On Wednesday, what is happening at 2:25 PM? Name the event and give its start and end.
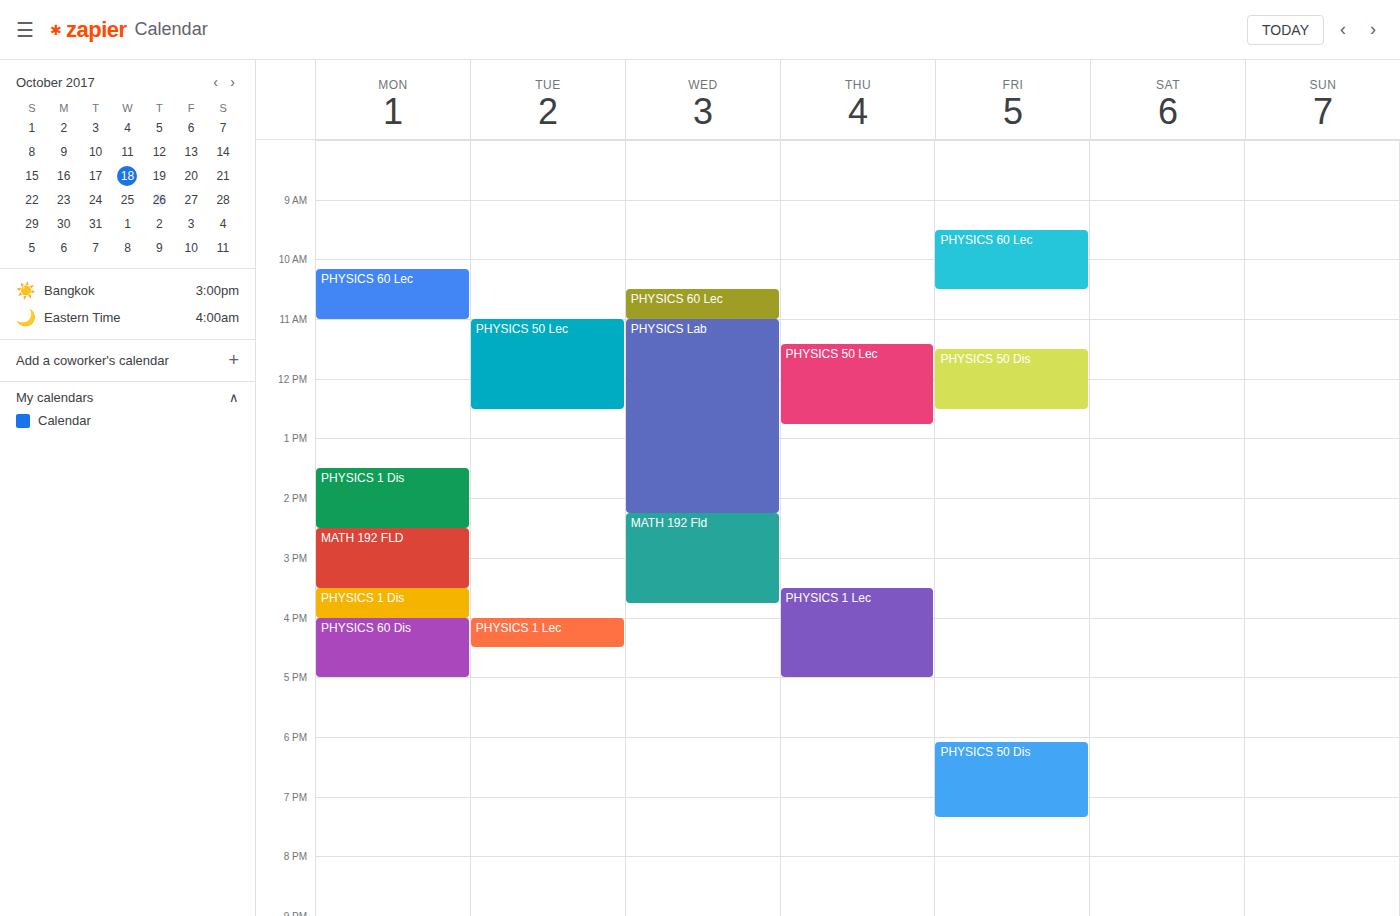
"MATH 192 Fld", 2:15 PM to 3:45 PM